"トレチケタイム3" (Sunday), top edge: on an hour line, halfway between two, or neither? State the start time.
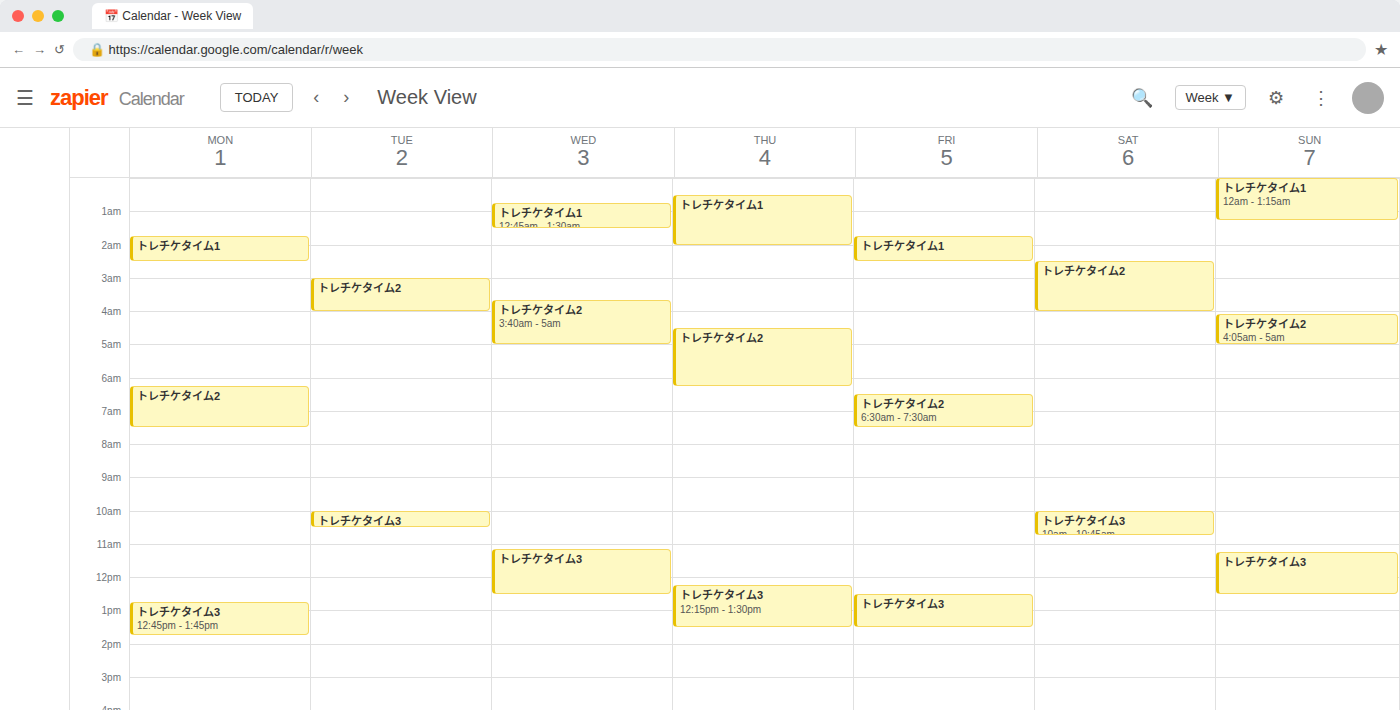
11:15 AM -- neither: a quarter of the way from the 11 AM line to the 12 PM line.